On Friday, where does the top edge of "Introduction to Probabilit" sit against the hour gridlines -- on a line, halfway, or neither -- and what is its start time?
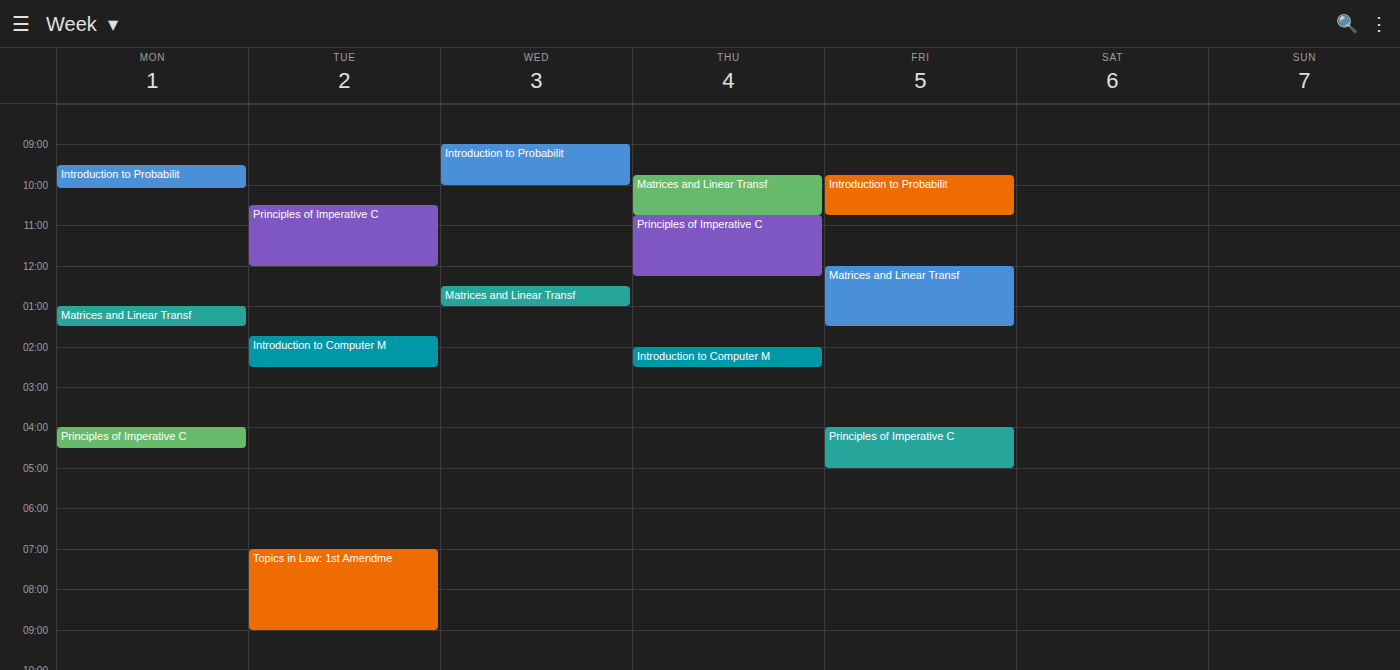
9:45 AM -- neither: three quarters of the way from the 9 AM line to the 10 AM line.